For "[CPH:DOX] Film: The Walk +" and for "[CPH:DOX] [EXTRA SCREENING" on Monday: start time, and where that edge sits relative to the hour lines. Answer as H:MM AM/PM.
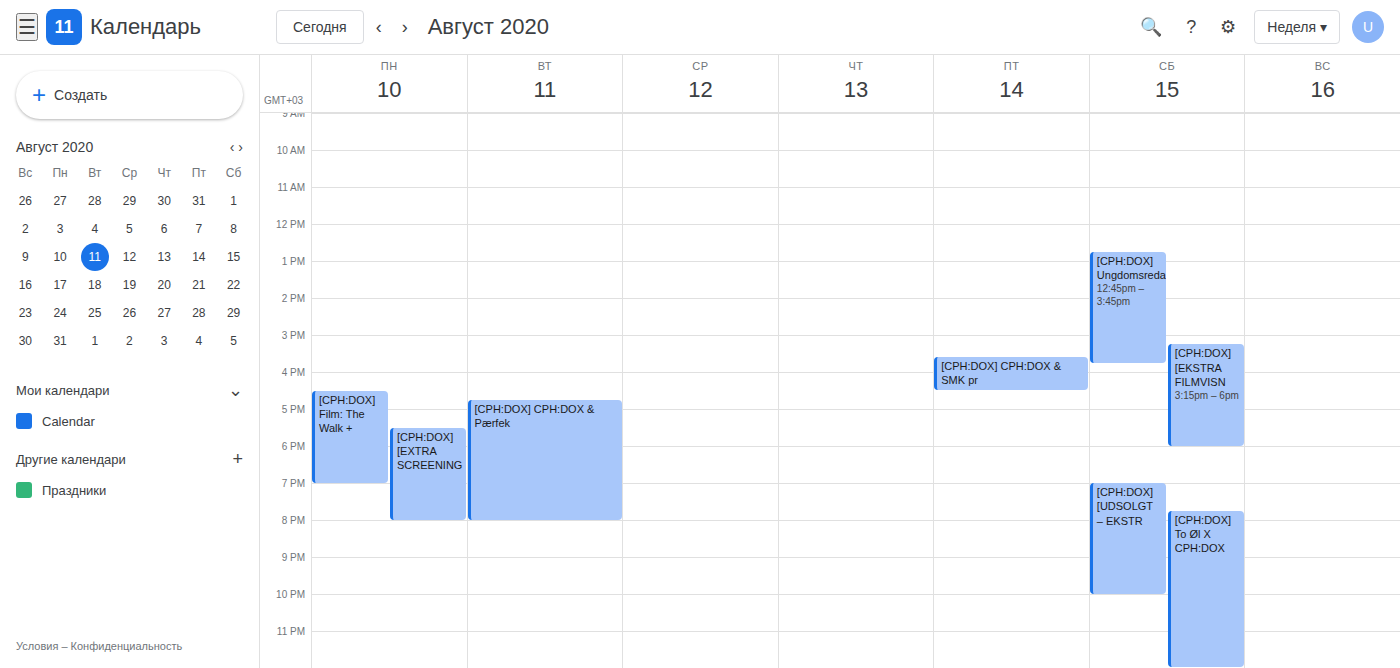
"[CPH:DOX] Film: The Walk +": 4:30 PM, halfway between the 4 PM and 5 PM lines. "[CPH:DOX] [EXTRA SCREENING": 5:30 PM, halfway between the 5 PM and 6 PM lines.